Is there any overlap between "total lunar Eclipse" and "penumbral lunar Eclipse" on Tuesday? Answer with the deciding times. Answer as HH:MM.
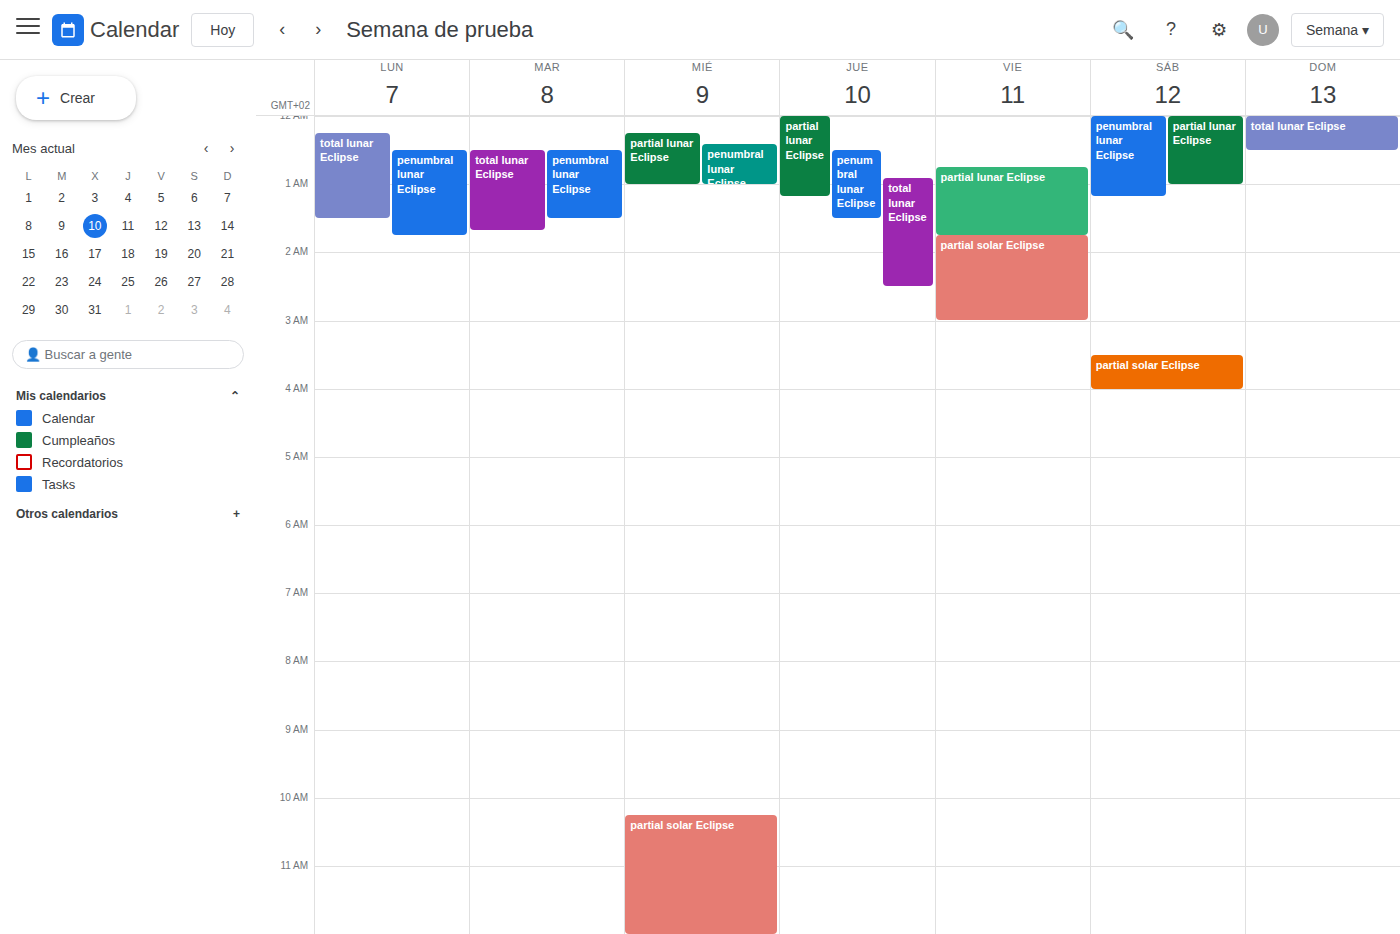
"penumbral lunar Eclipse" runs 00:30 to 01:30, inside "total lunar Eclipse" -- they overlap.